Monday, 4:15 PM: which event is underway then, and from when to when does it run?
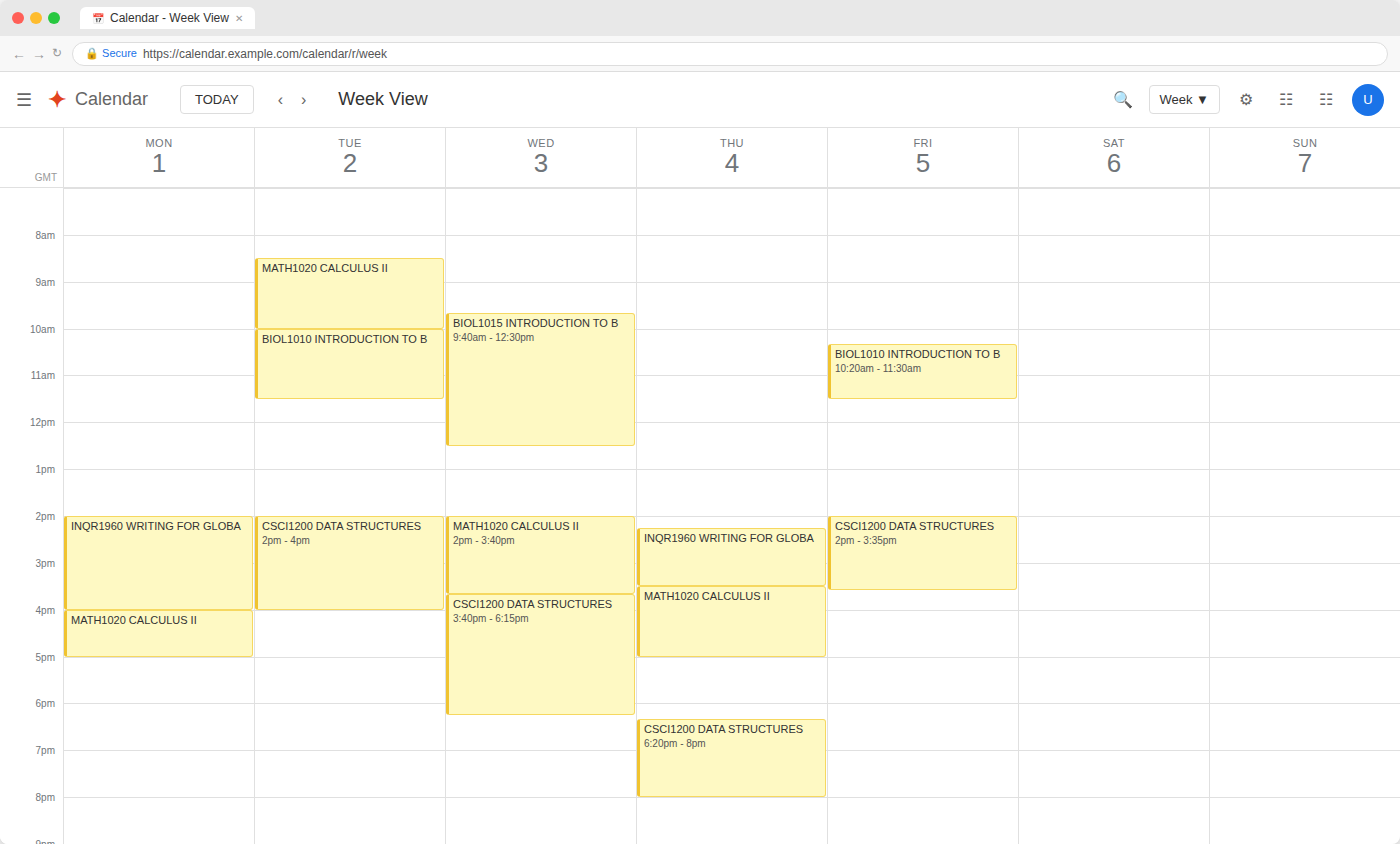
"MATH1020 CALCULUS II", 4:00 PM to 5:00 PM